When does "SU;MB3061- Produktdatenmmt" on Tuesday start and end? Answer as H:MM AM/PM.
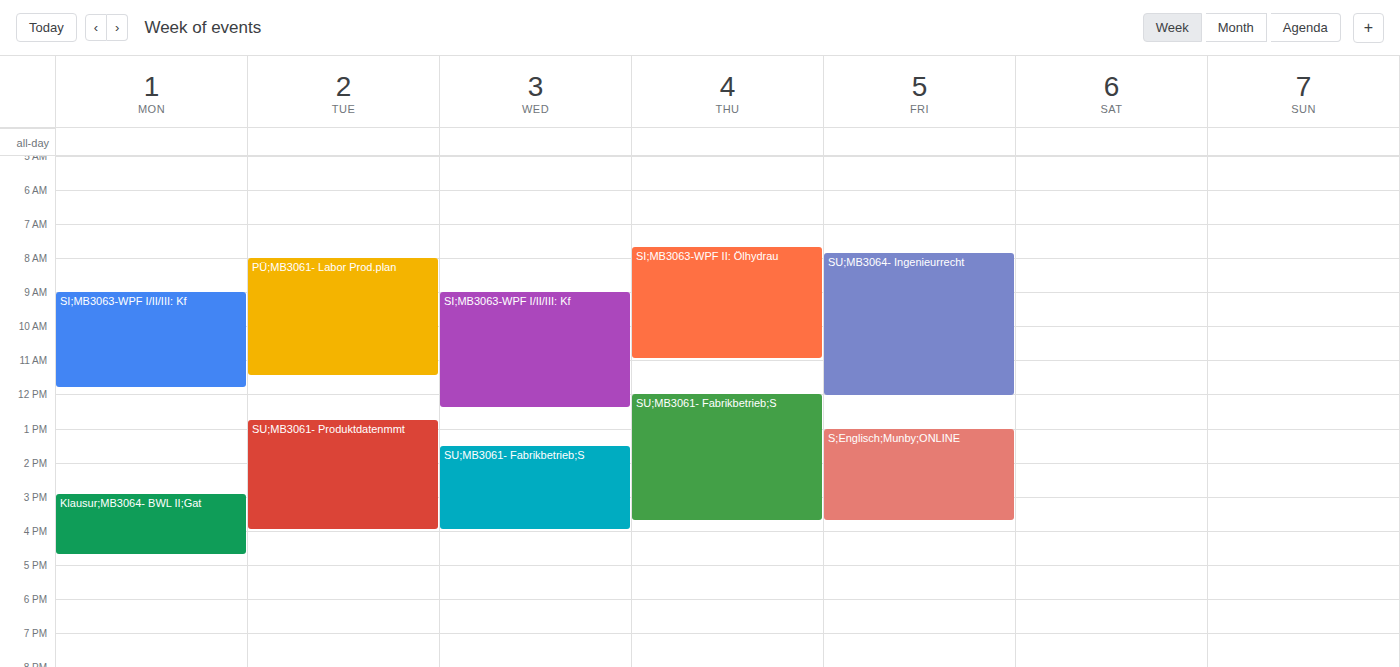
12:45 PM to 4:00 PM